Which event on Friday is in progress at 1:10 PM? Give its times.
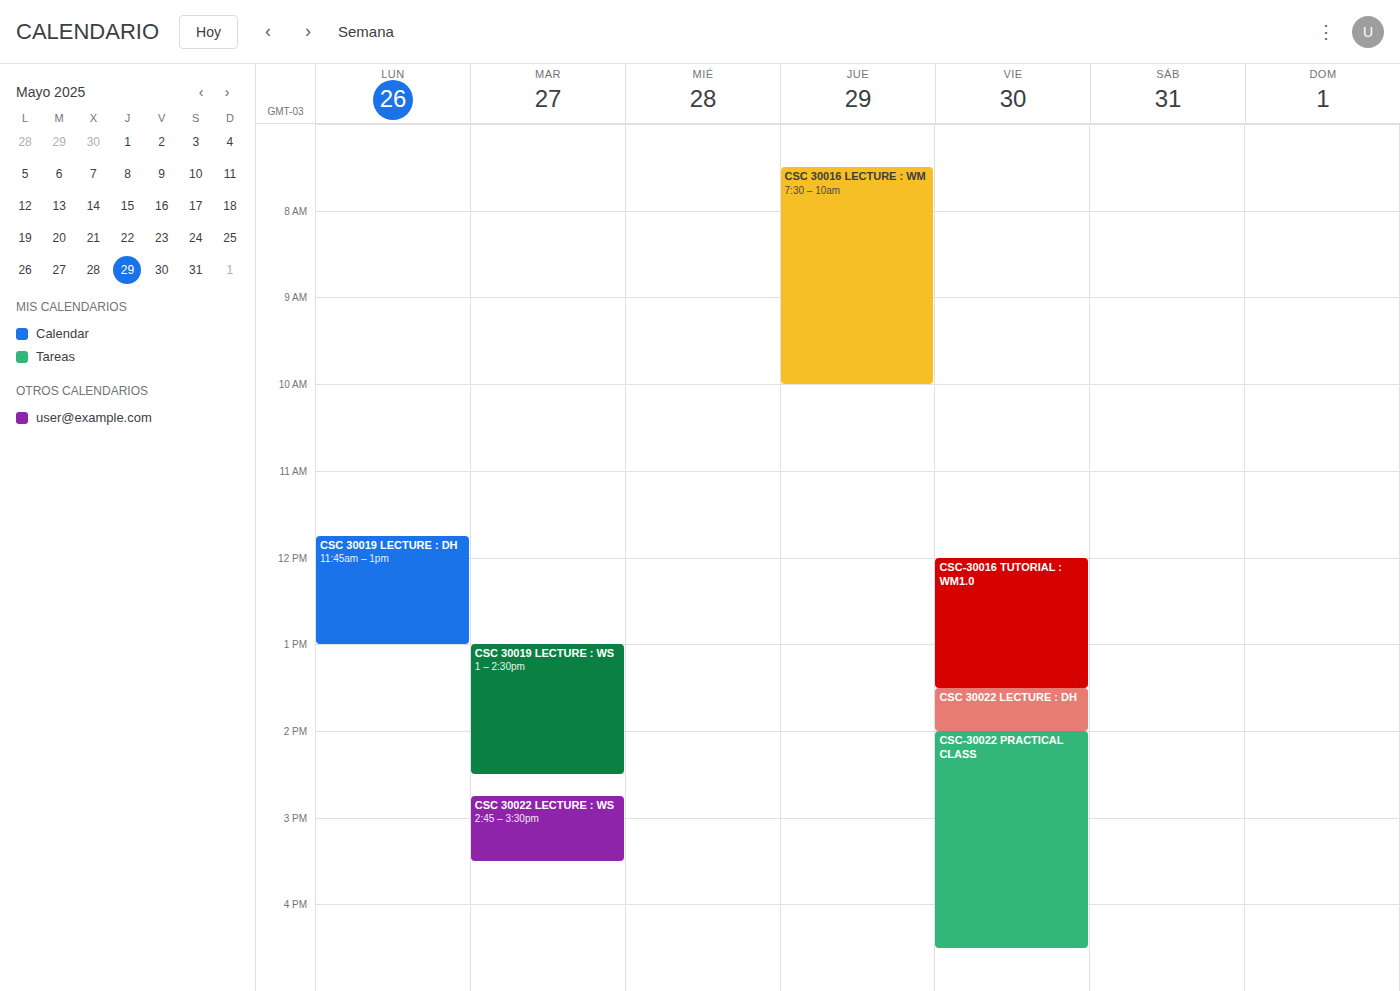
"CSC-30016 TUTORIAL : WM1.0", 12:00 PM to 1:30 PM